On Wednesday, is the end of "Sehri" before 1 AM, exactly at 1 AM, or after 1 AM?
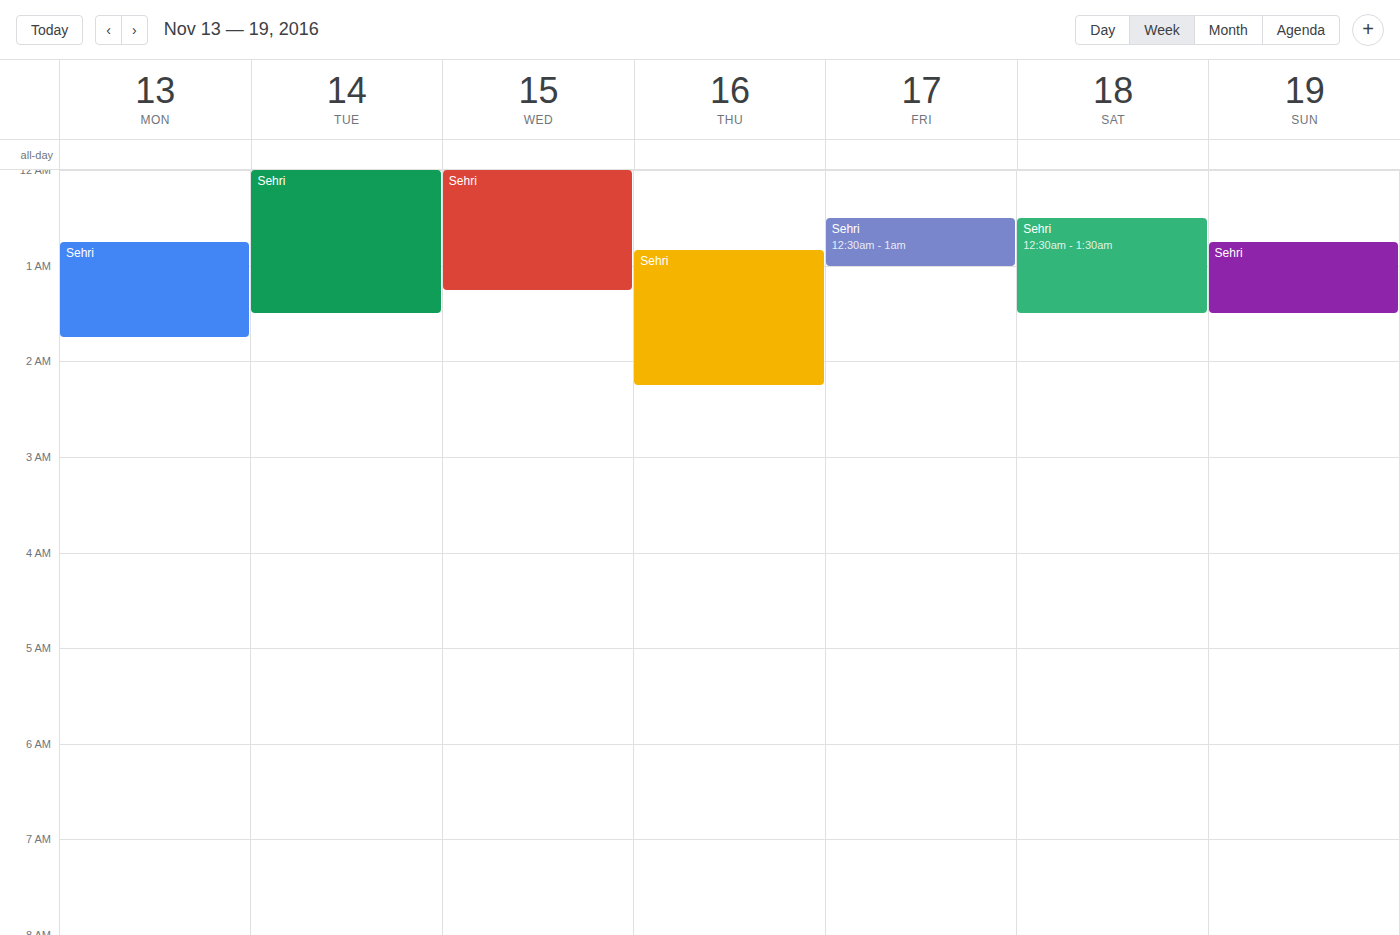
1:15 AM -- after 1 AM, 15 minutes below the 1 AM line.